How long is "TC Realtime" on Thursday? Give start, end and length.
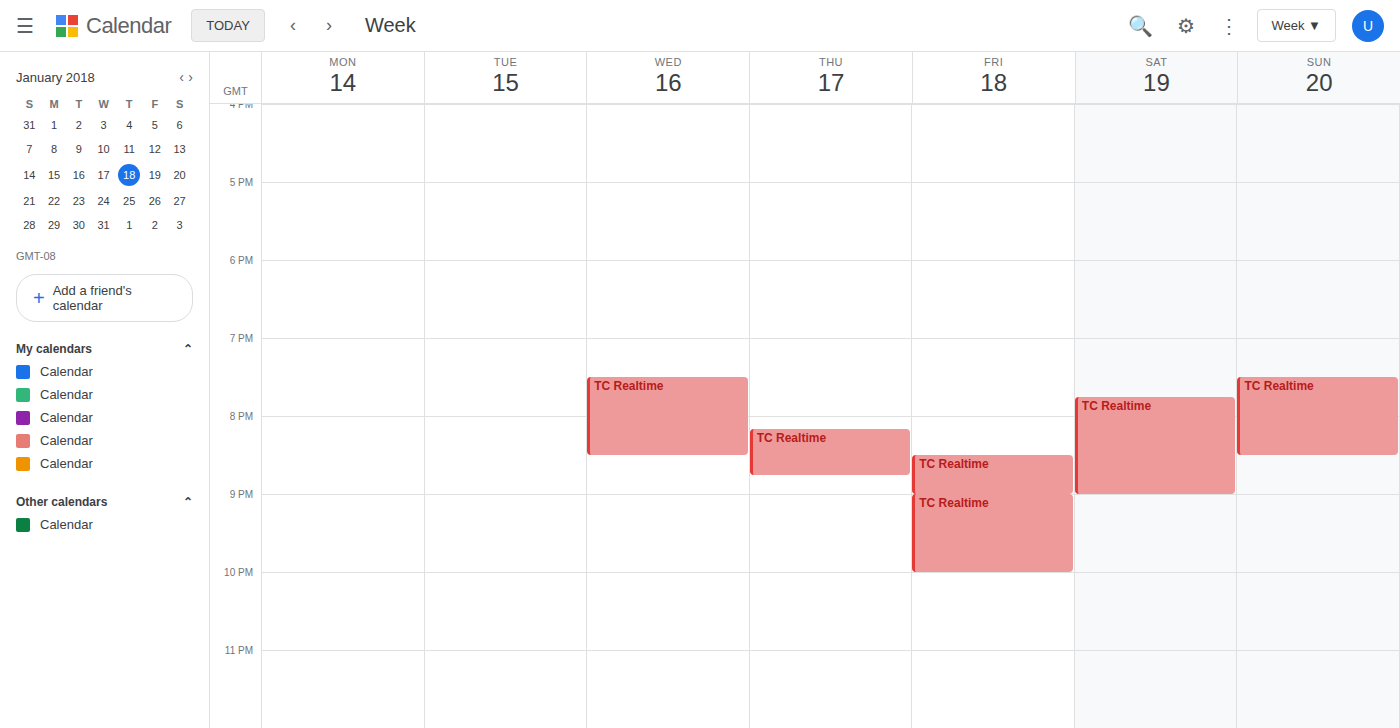
20:10 to 20:45, 35 minutes